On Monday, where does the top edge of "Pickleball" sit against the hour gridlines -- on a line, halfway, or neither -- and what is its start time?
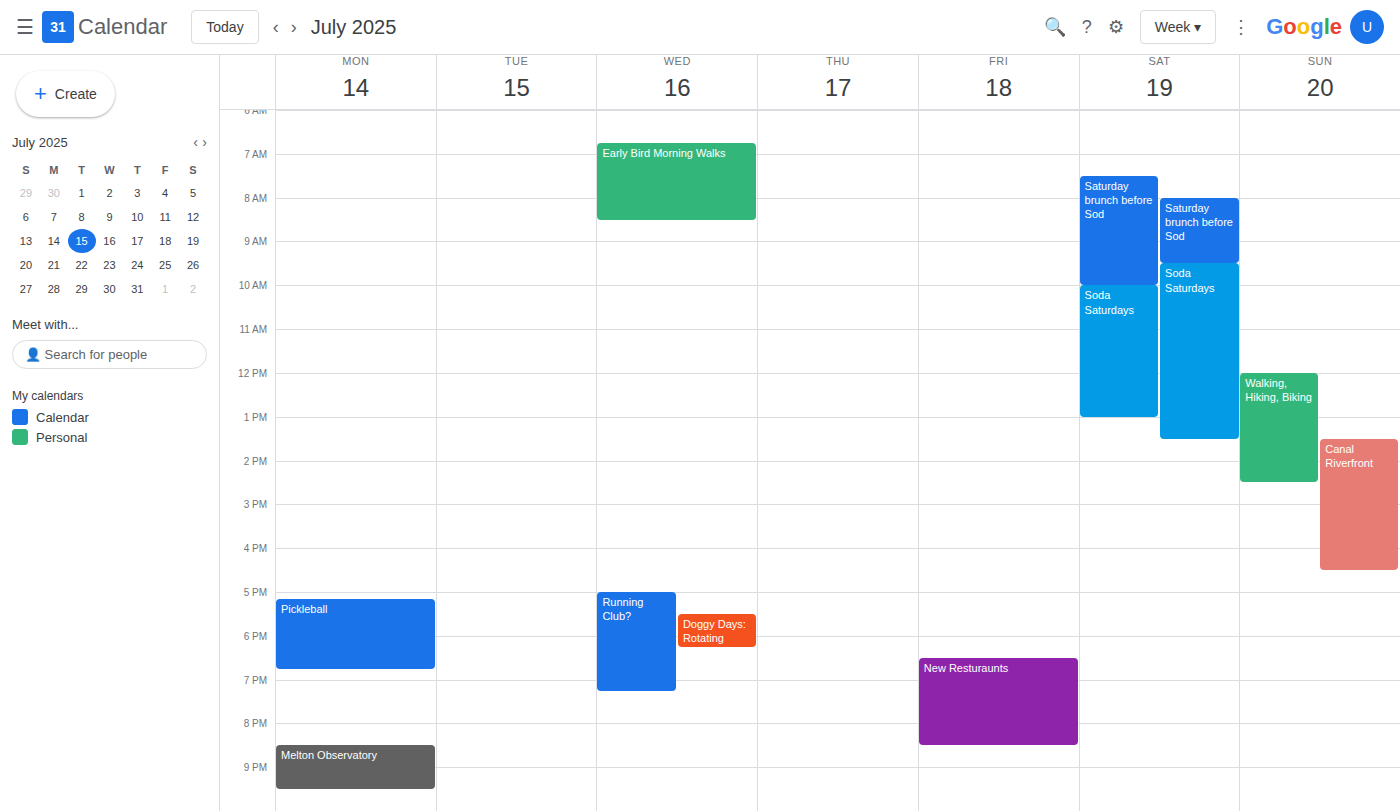
5:10 PM -- neither: 10 minutes below the 5 PM line and 50 minutes above the 6 PM line.